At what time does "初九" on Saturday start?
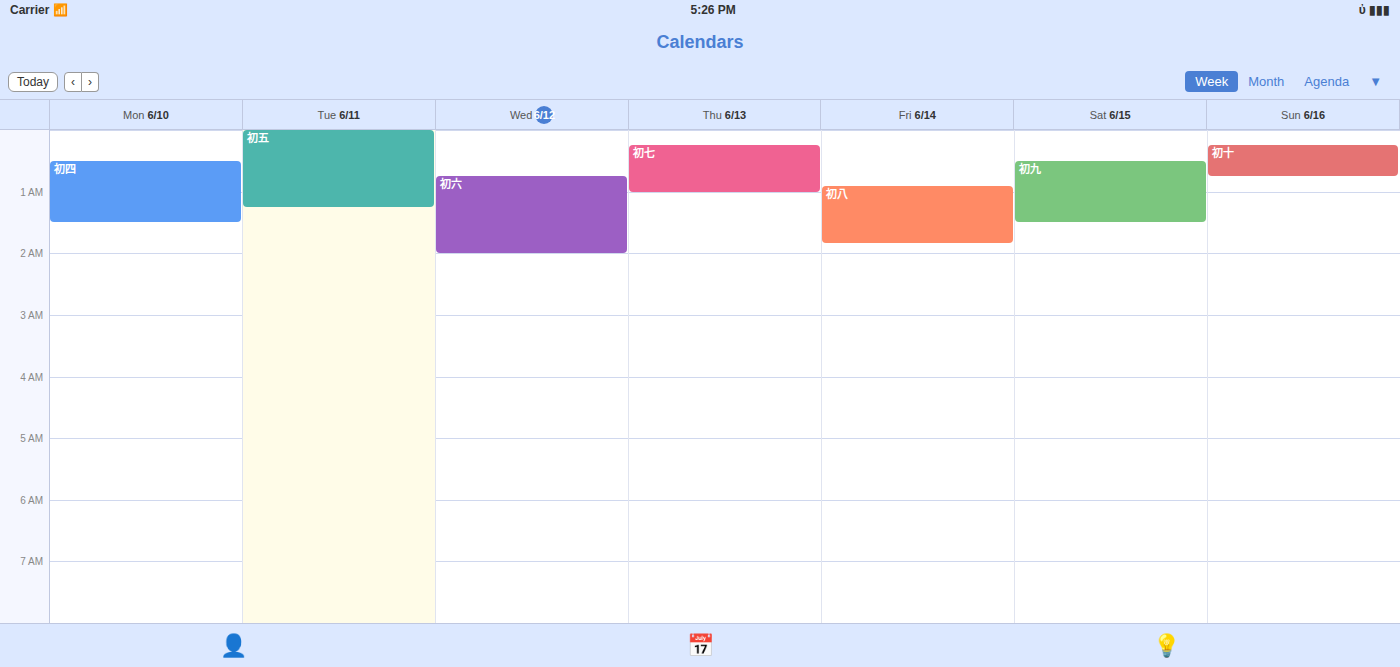
12:30 AM